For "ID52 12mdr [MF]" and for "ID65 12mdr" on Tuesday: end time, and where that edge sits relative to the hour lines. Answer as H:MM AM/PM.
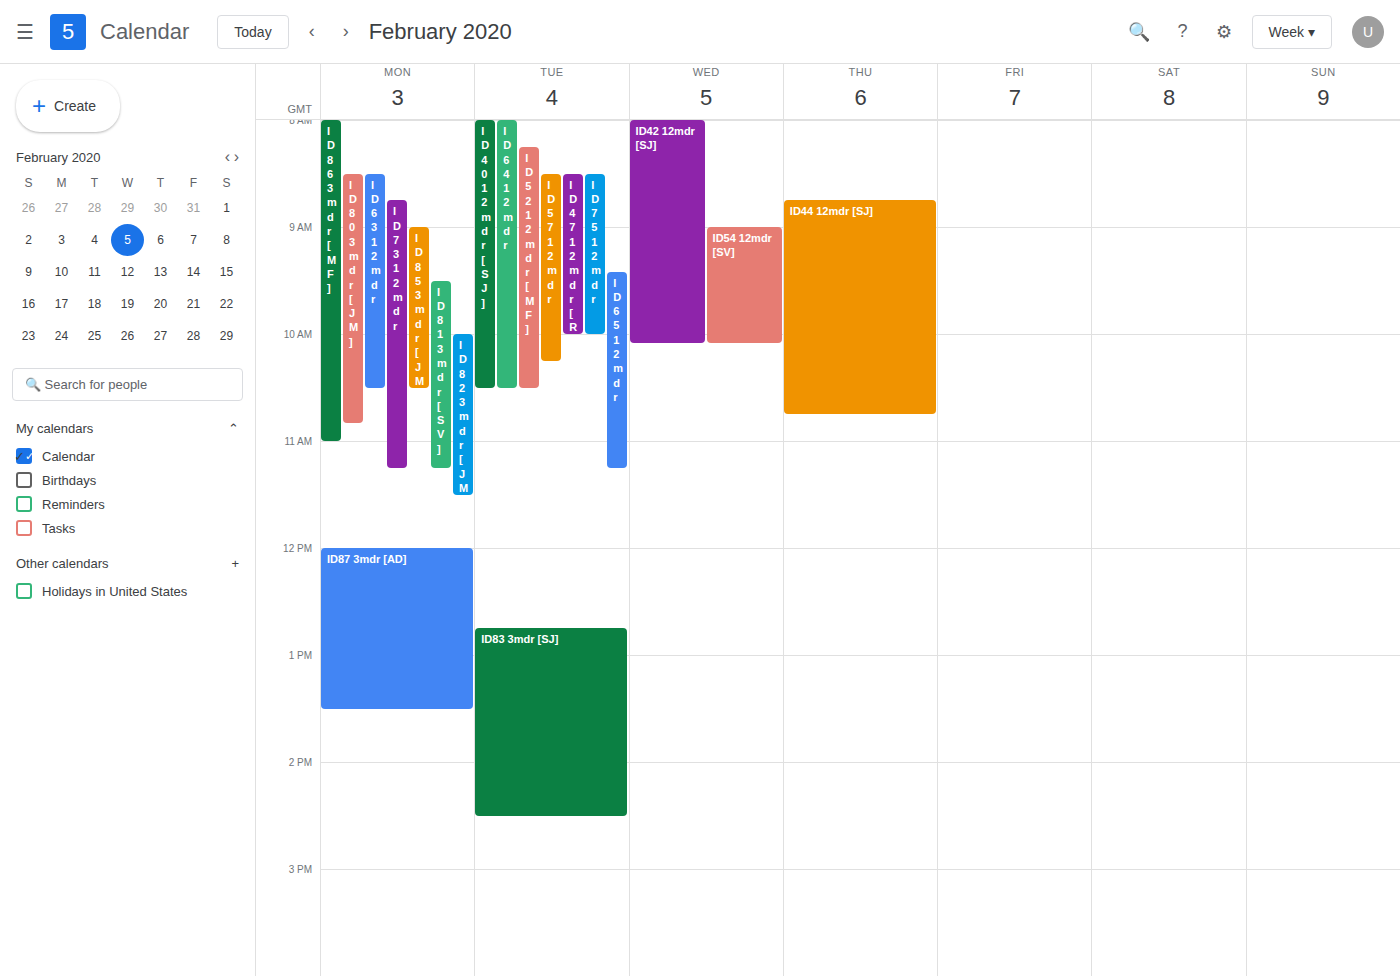
"ID52 12mdr [MF]": 10:30 AM, halfway between the 10 AM and 11 AM lines. "ID65 12mdr": 11:15 AM, neither: a quarter of the way from the 11 AM line to the 12 PM line.